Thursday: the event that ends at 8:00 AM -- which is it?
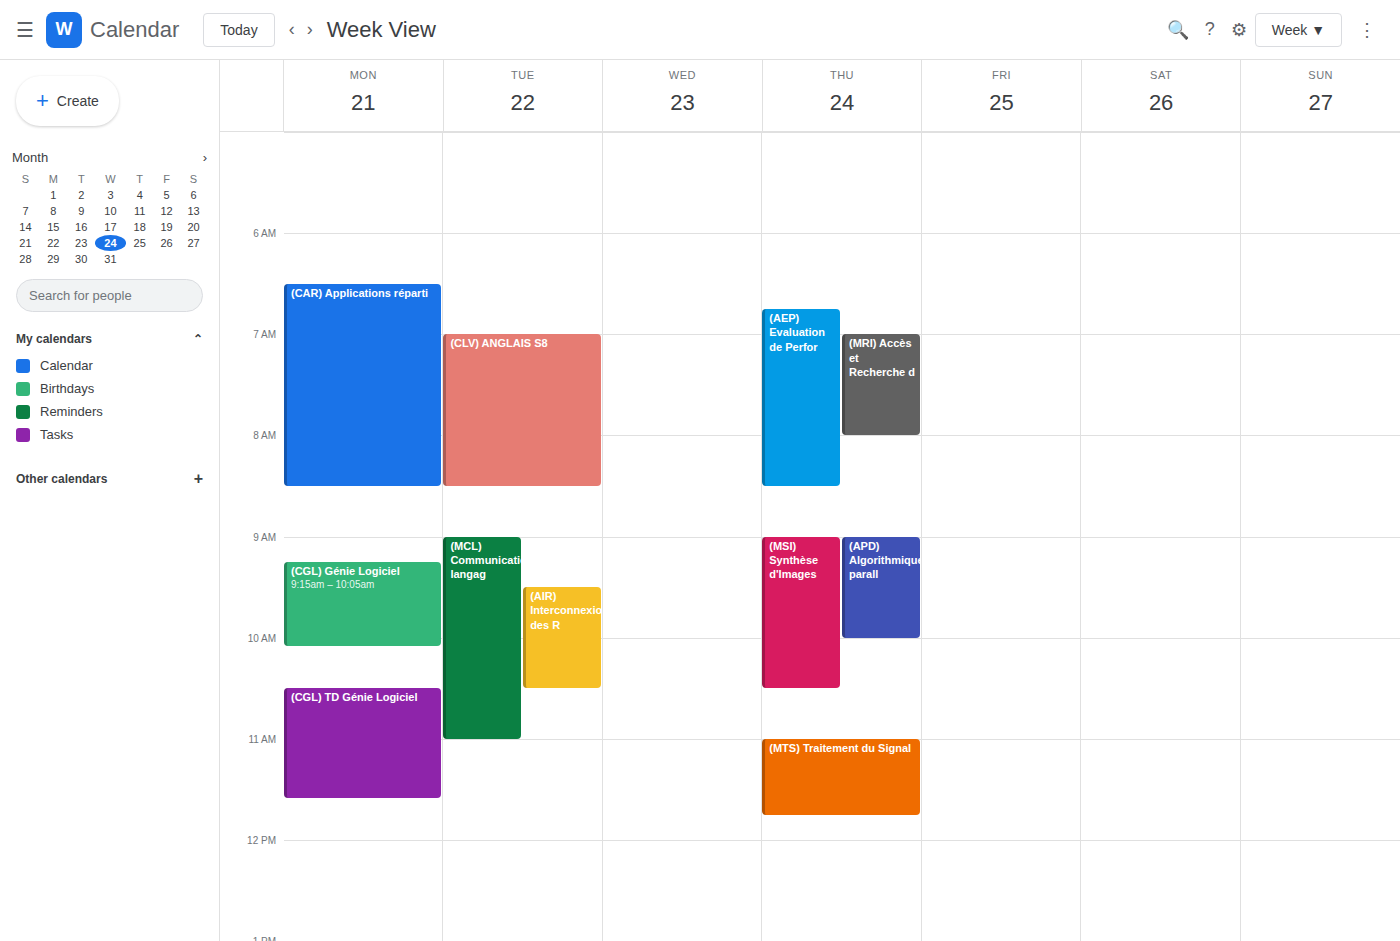
"(MRI) Accès et Recherche d"